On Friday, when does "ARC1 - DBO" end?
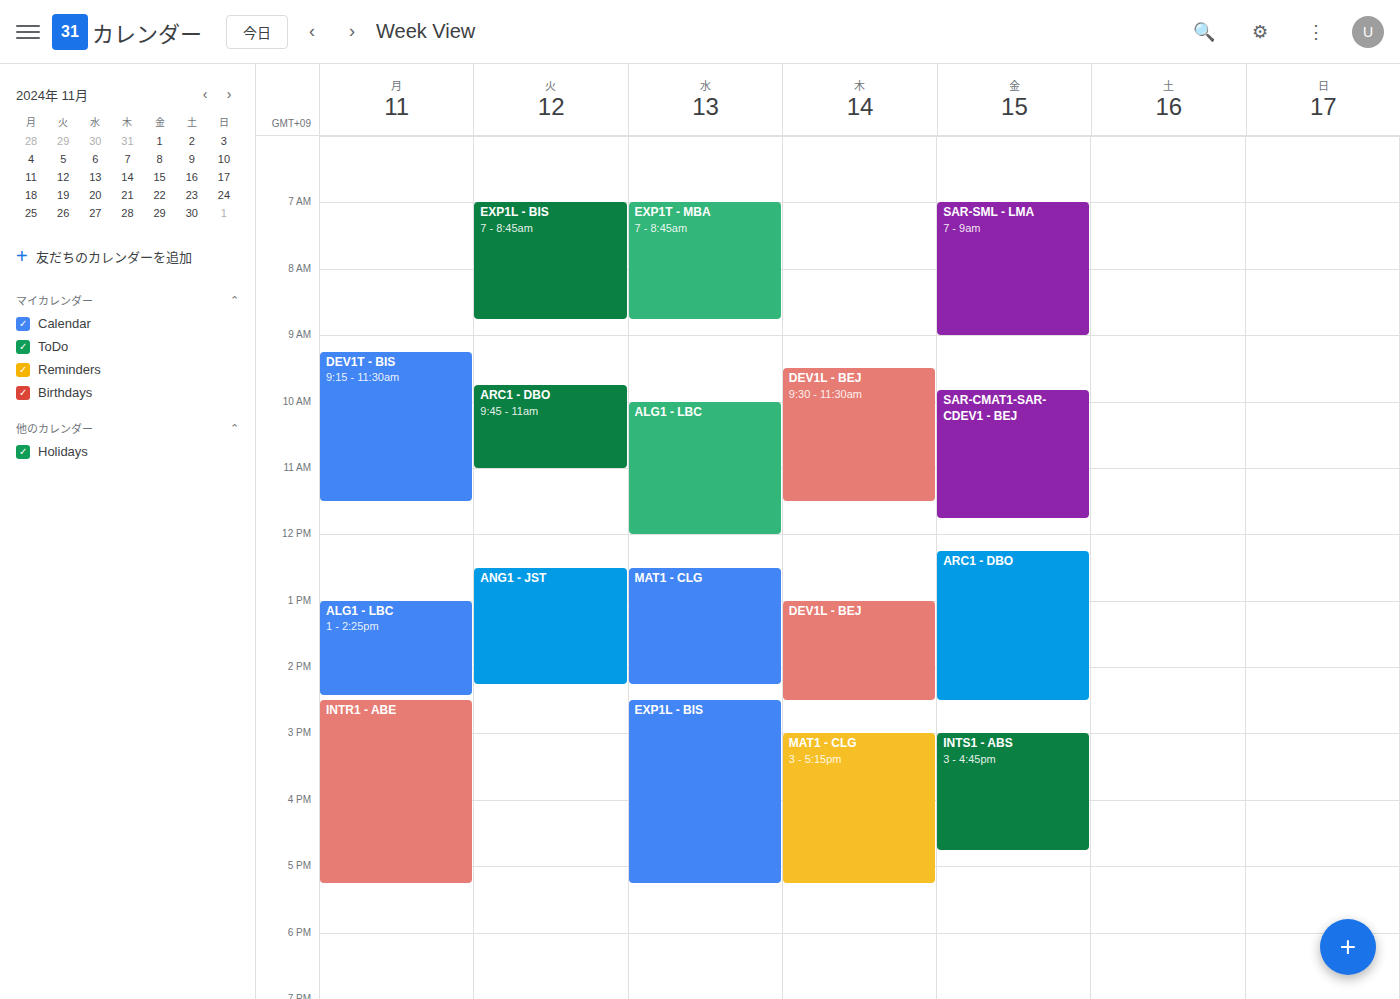
2:30 PM